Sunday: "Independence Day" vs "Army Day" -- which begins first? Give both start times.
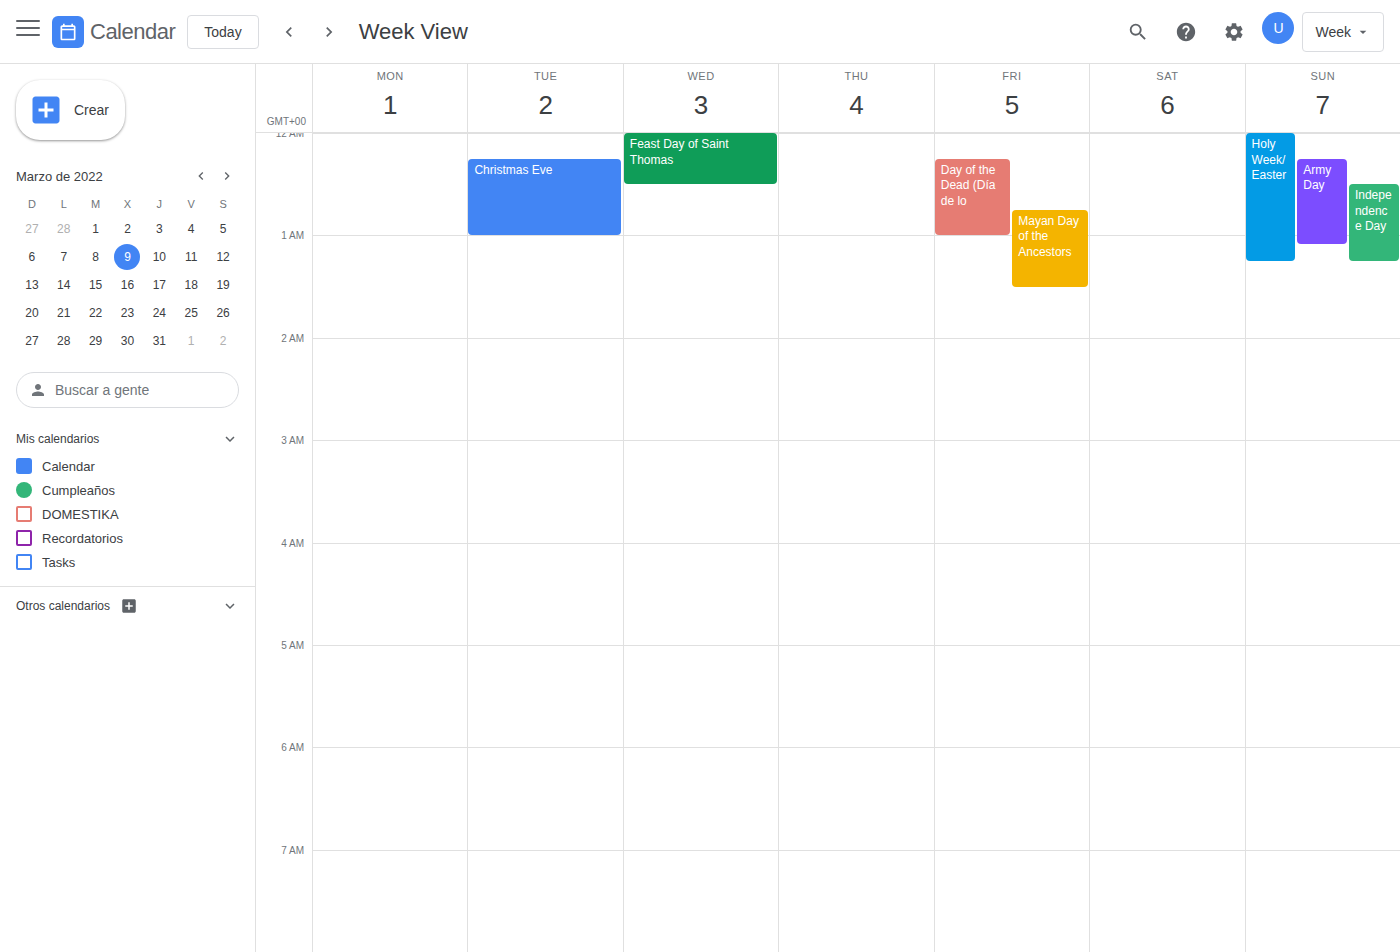
"Army Day" 12:15 AM; "Independence Day" 12:30 AM.